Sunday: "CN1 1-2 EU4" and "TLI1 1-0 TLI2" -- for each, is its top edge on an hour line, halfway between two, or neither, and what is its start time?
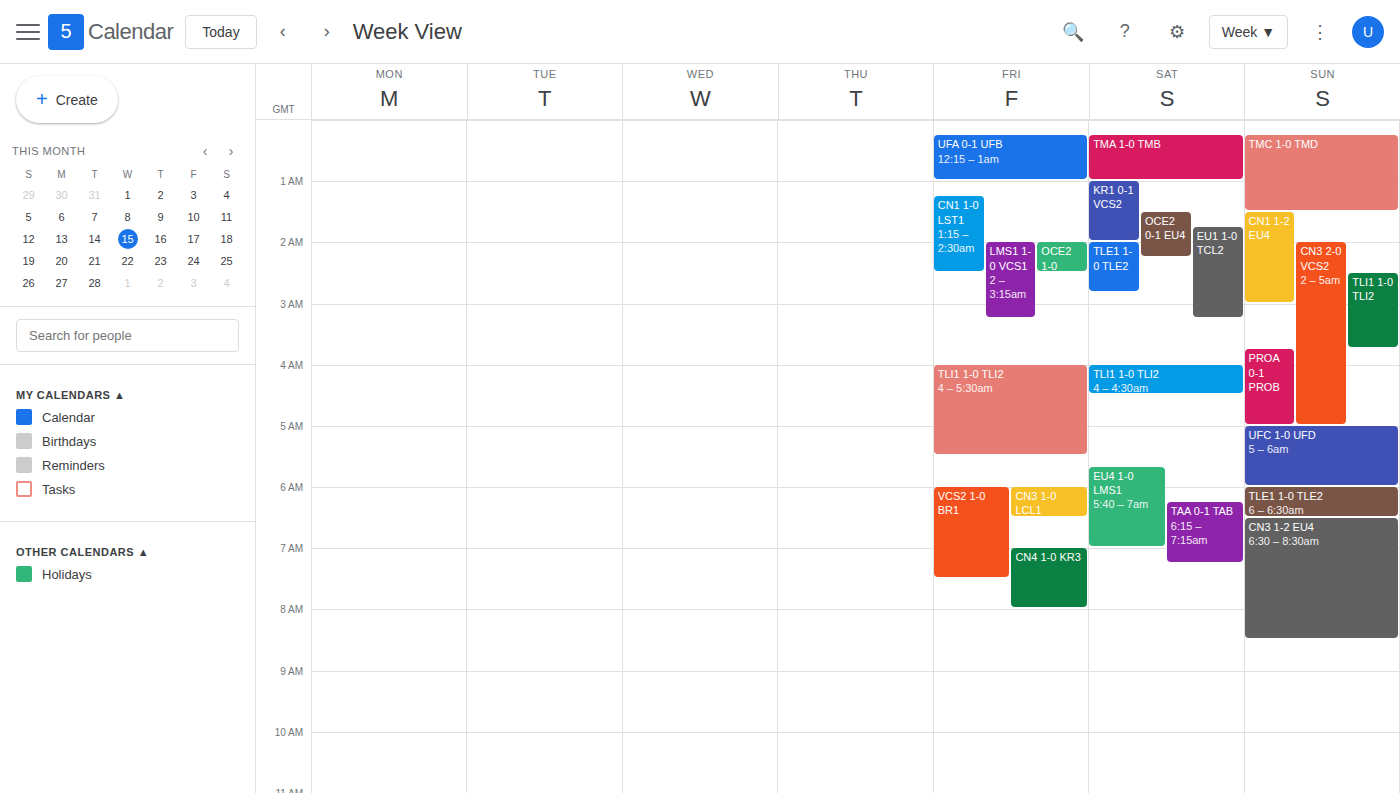
"CN1 1-2 EU4": 1:30 AM, halfway between the 1 AM and 2 AM lines. "TLI1 1-0 TLI2": 2:30 AM, halfway between the 2 AM and 3 AM lines.